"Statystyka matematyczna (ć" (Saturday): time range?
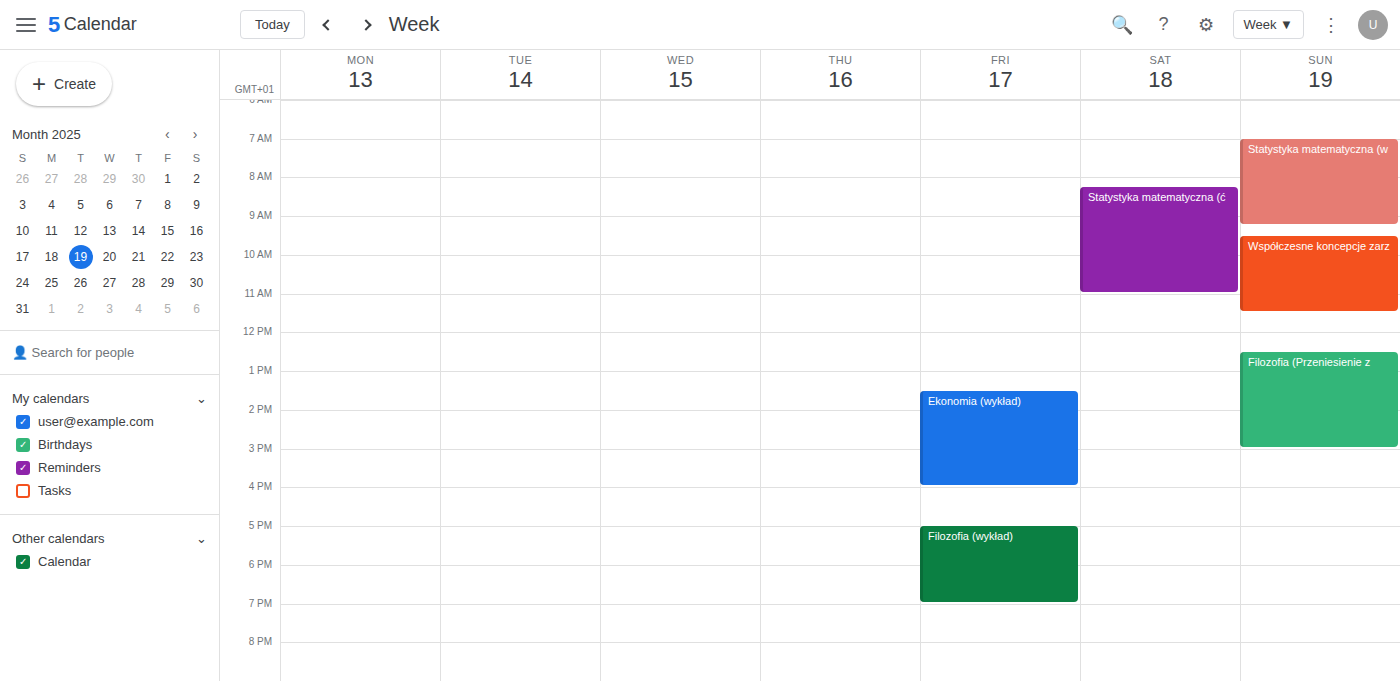
8:15 AM to 11:00 AM